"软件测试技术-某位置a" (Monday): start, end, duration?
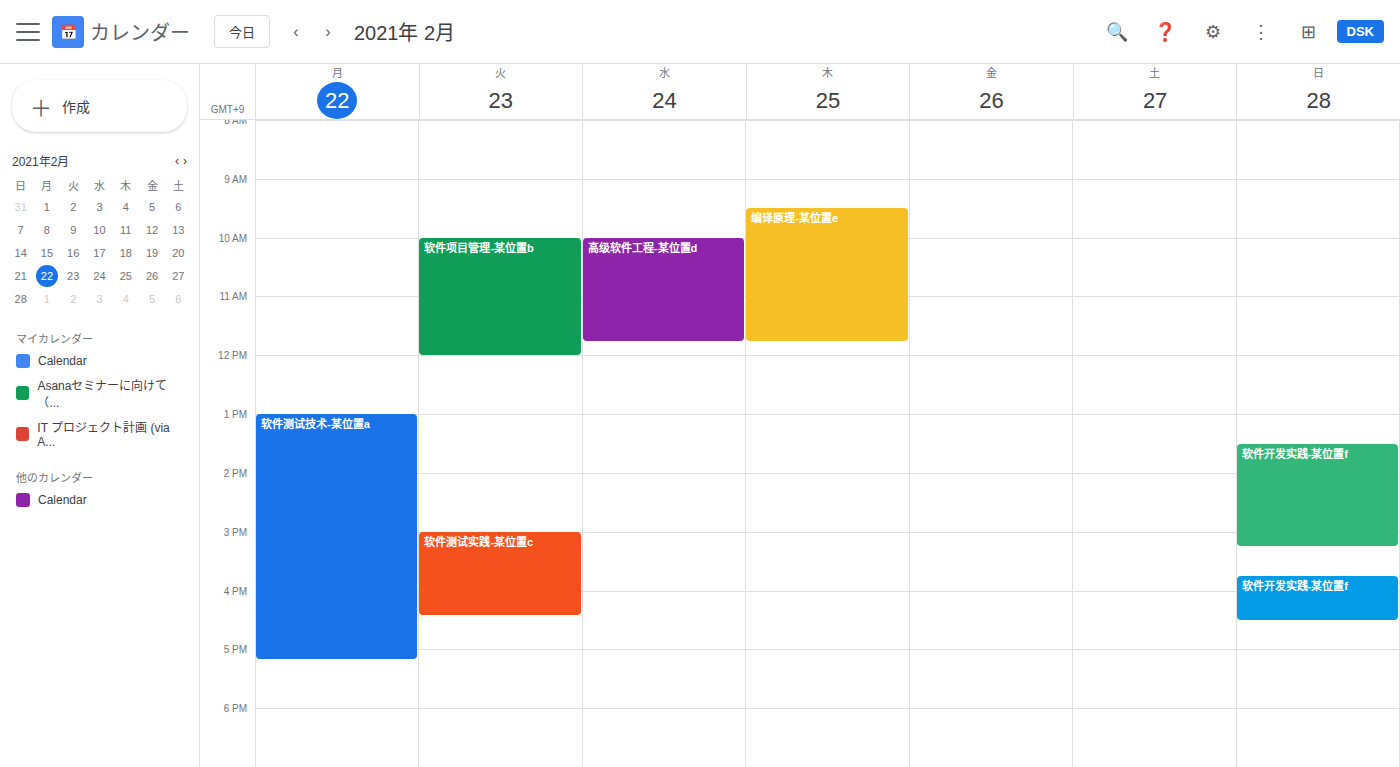
1:00 PM to 5:10 PM, 4 hours 10 minutes